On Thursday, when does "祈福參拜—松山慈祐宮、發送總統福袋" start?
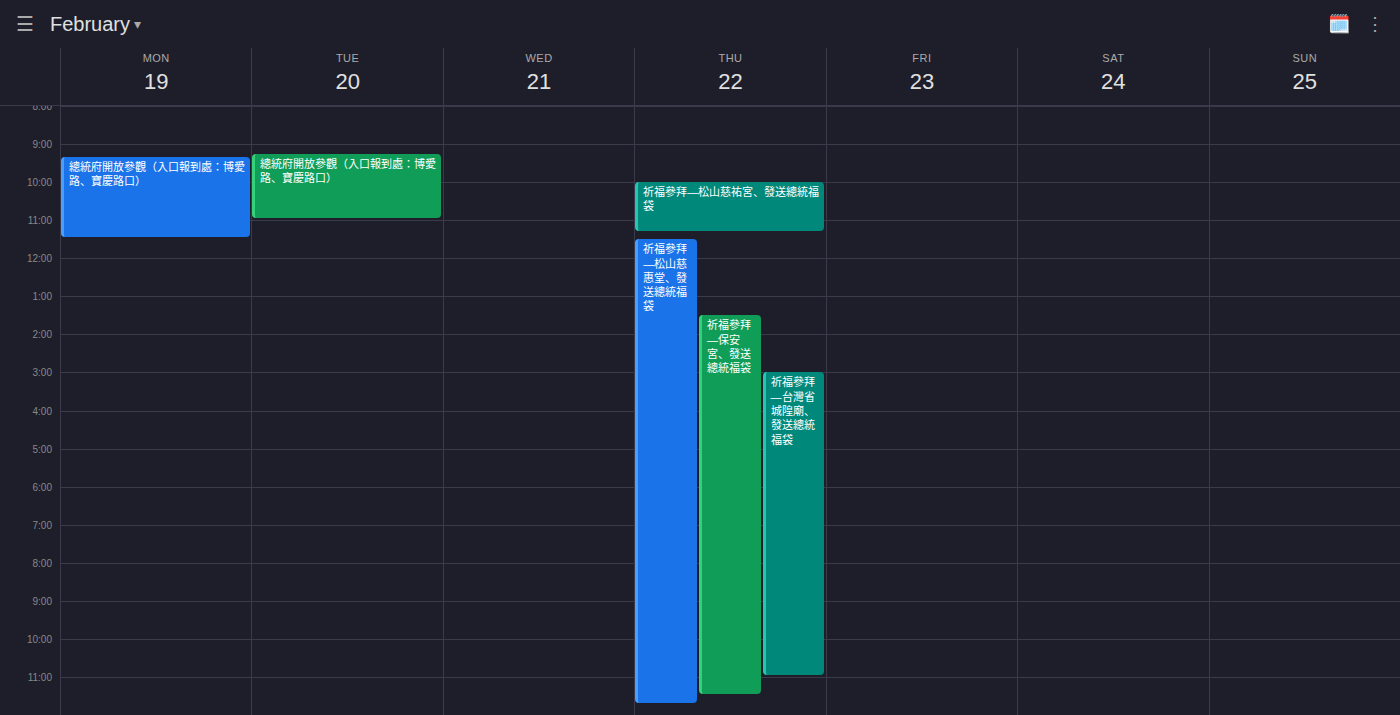
10:00 AM